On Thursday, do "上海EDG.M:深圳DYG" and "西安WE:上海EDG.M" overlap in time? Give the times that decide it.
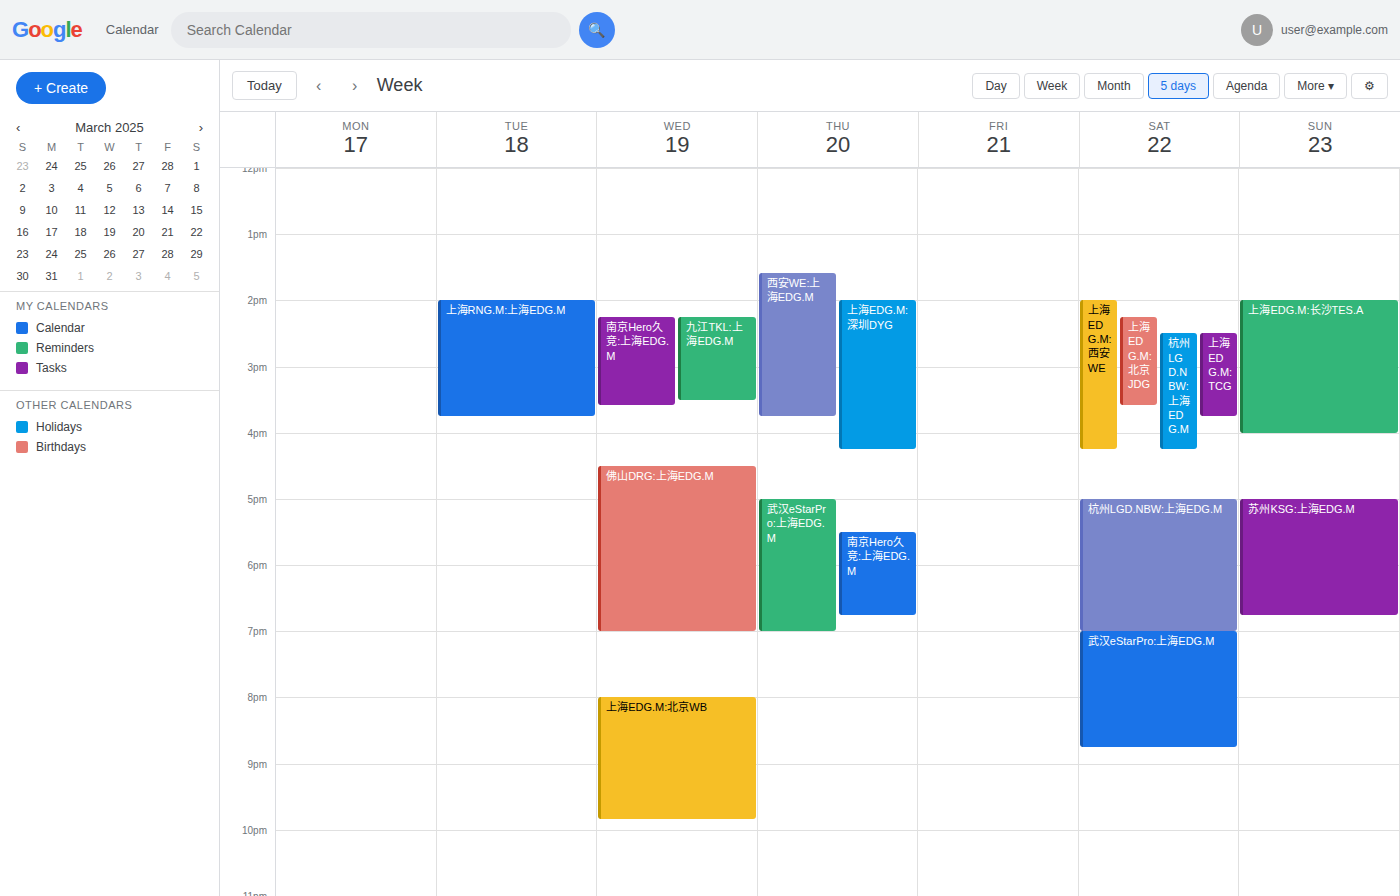
"上海EDG.M:深圳DYG" starts at 2:00 PM, before "西安WE:上海EDG.M" ends at 3:45 PM -- they overlap.